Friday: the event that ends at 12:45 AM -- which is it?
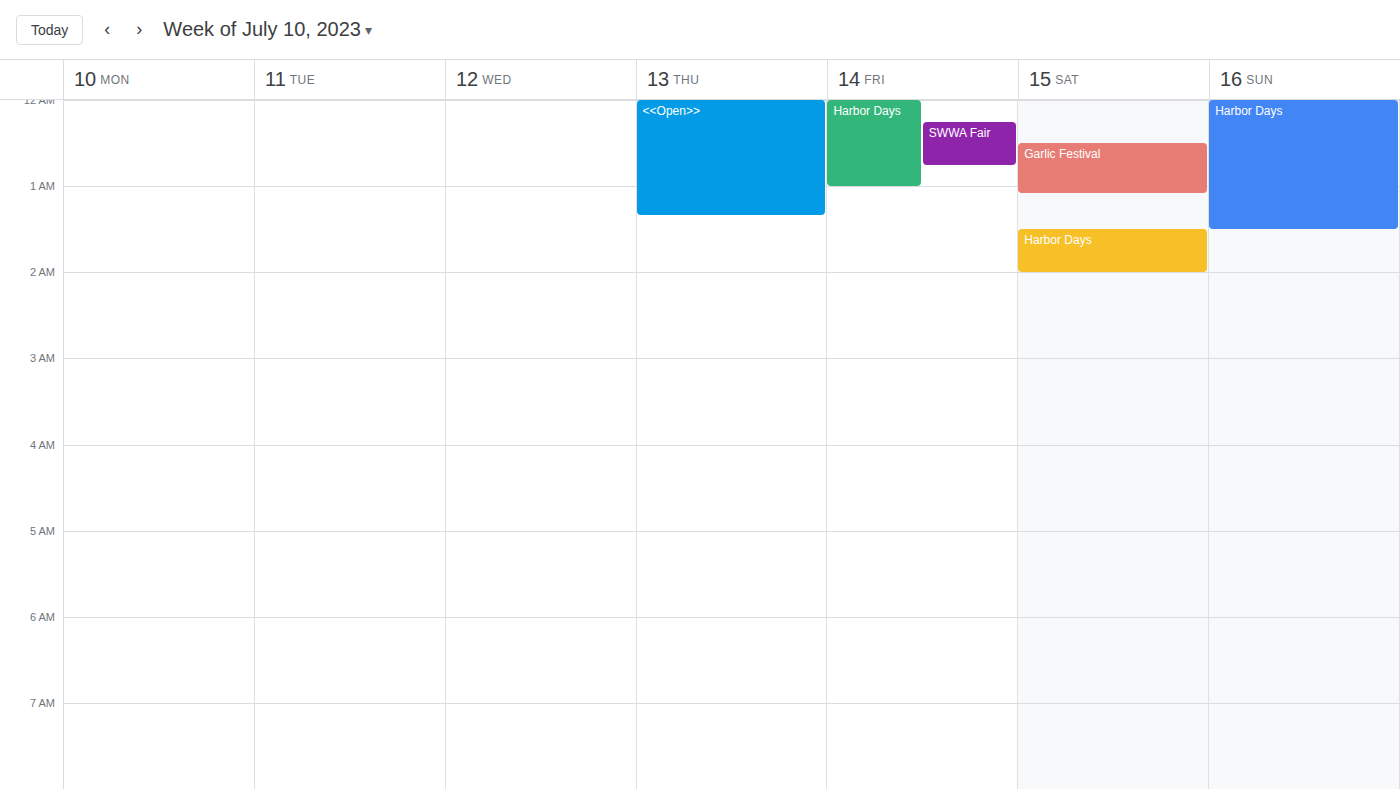
"SWWA Fair"